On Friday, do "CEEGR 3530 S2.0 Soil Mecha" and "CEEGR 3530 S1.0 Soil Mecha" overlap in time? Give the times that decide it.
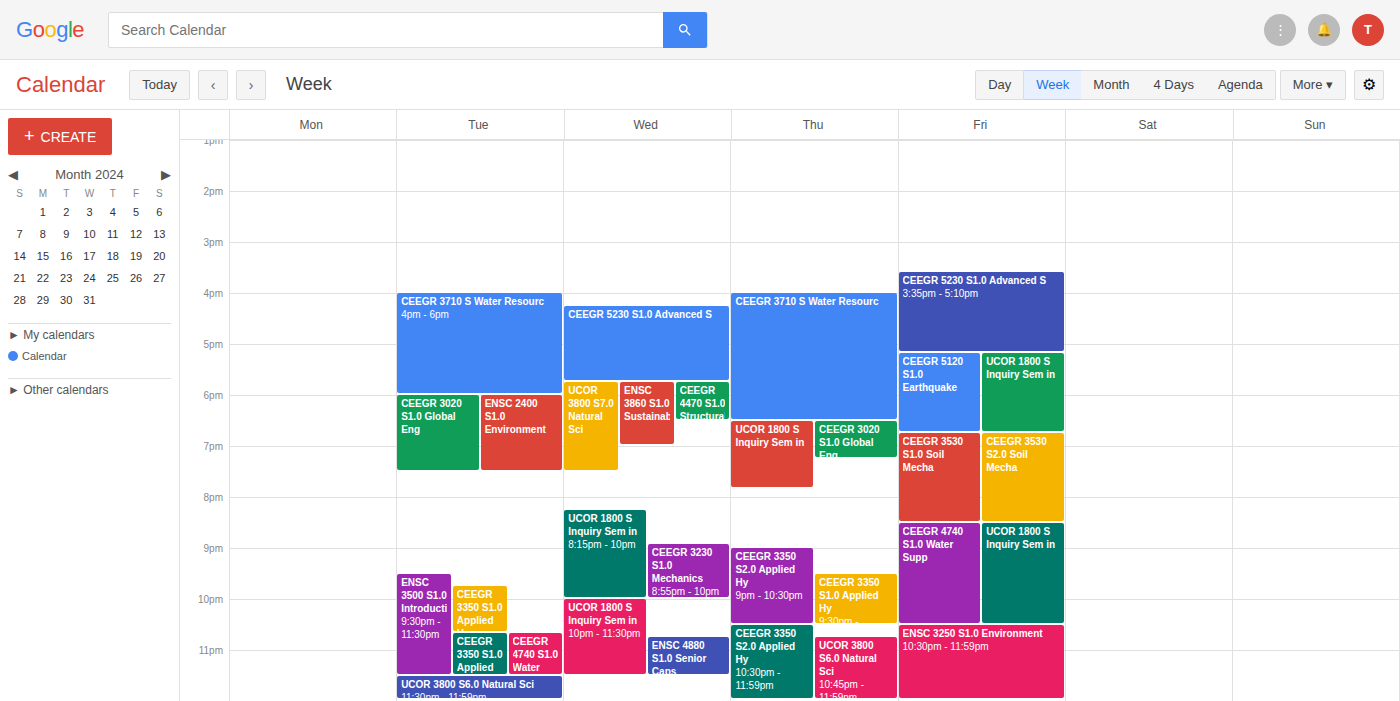
"CEEGR 3530 S1.0 Soil Mecha" runs 6:45 PM to 8:30 PM, inside "CEEGR 3530 S2.0 Soil Mecha" -- they overlap.